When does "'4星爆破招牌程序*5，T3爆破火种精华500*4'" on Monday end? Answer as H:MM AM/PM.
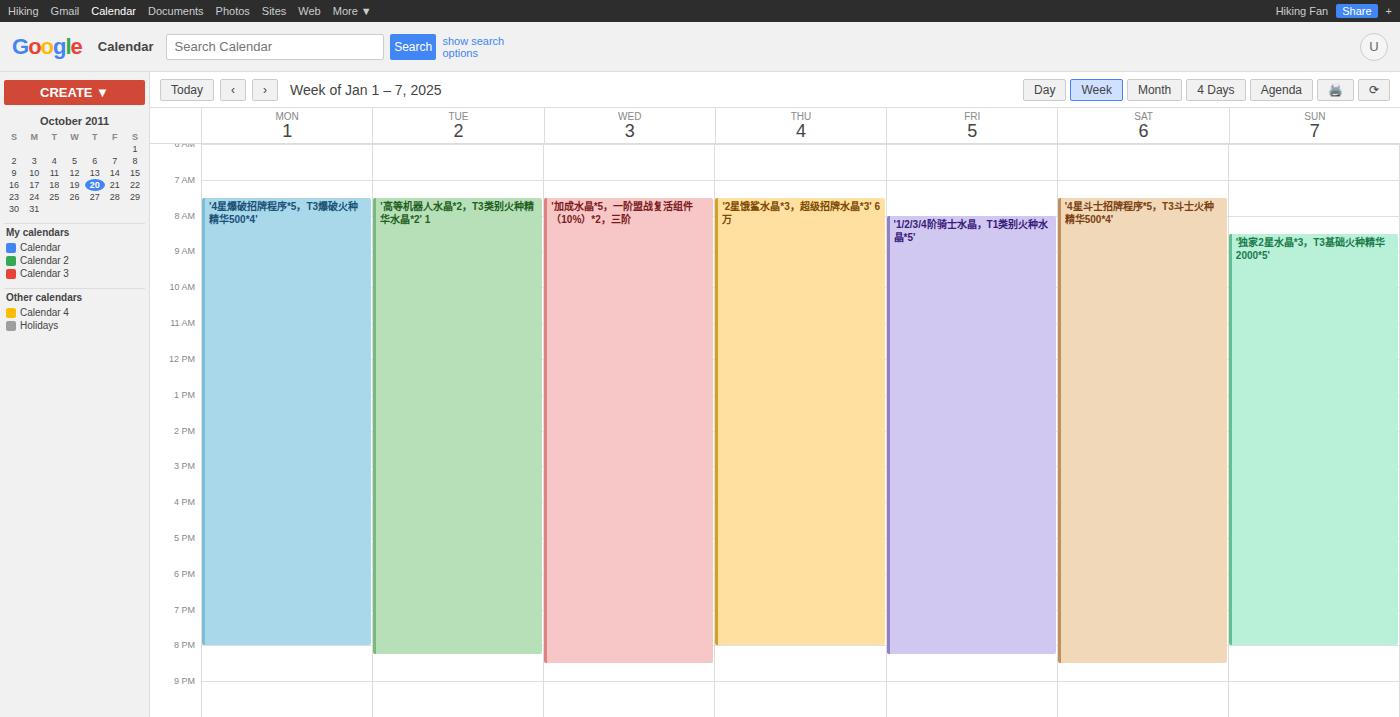
8:00 PM